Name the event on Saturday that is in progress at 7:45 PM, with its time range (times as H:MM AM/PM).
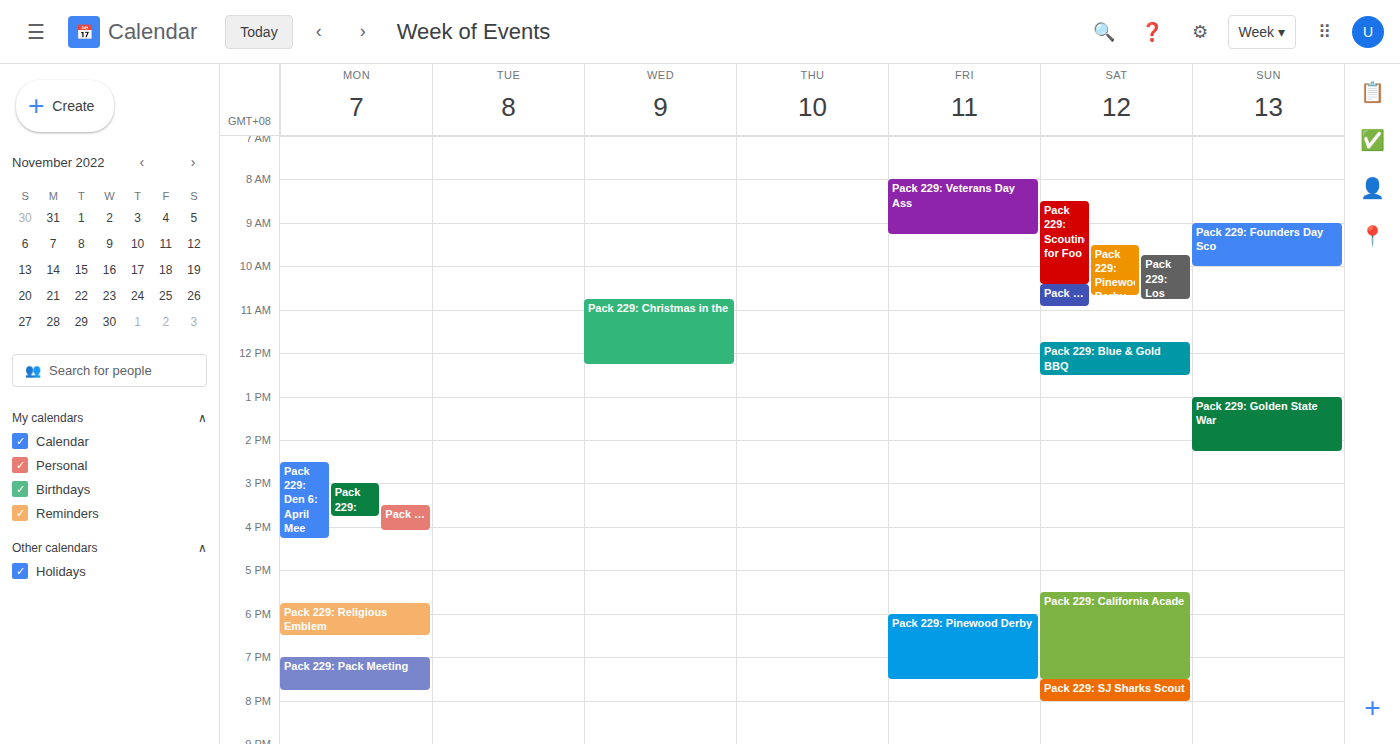
"Pack 229: SJ Sharks Scout", 7:30 PM to 8:00 PM